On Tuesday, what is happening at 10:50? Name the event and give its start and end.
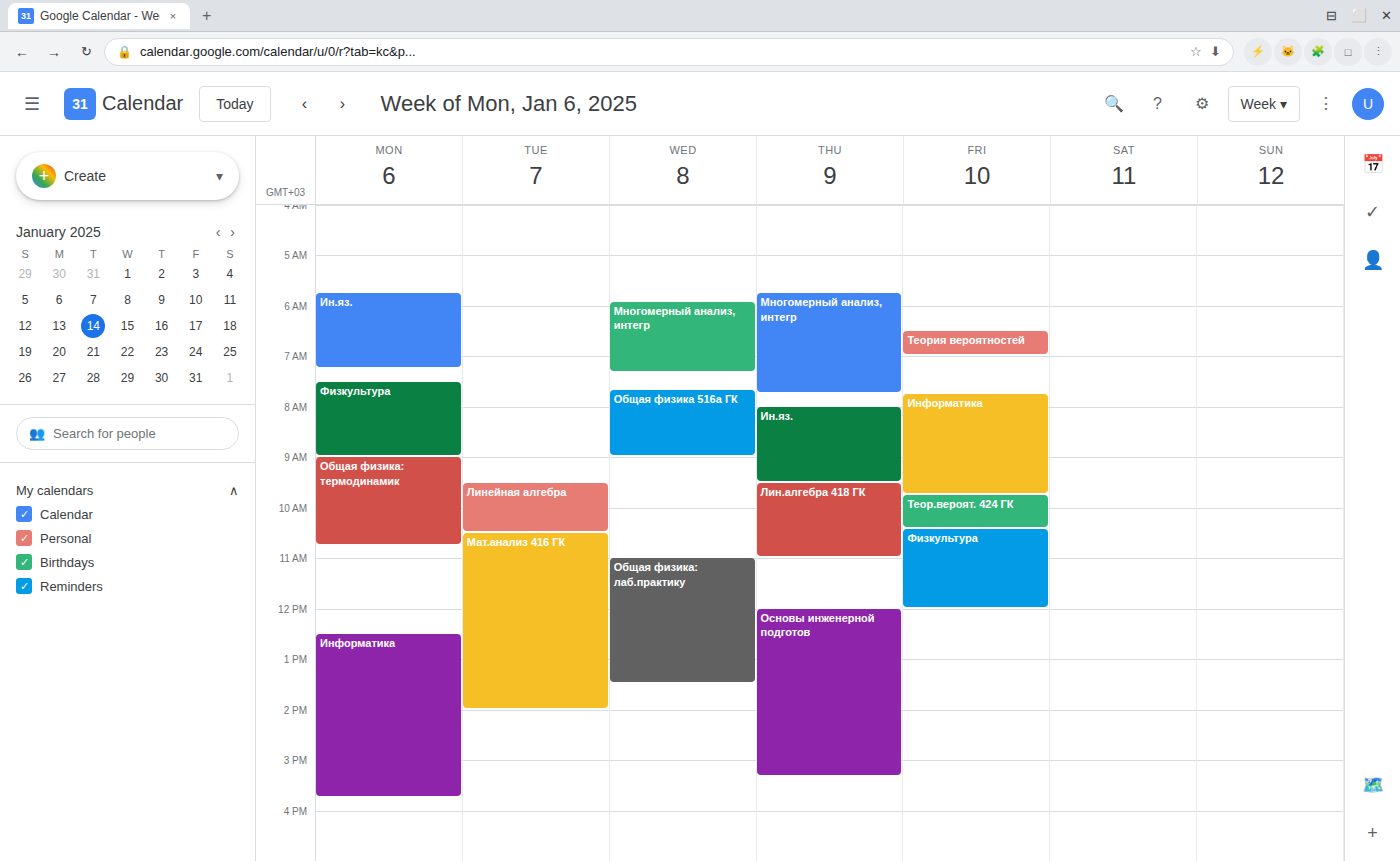
"Мат.анализ 416 ГК", 10:30 to 14:00